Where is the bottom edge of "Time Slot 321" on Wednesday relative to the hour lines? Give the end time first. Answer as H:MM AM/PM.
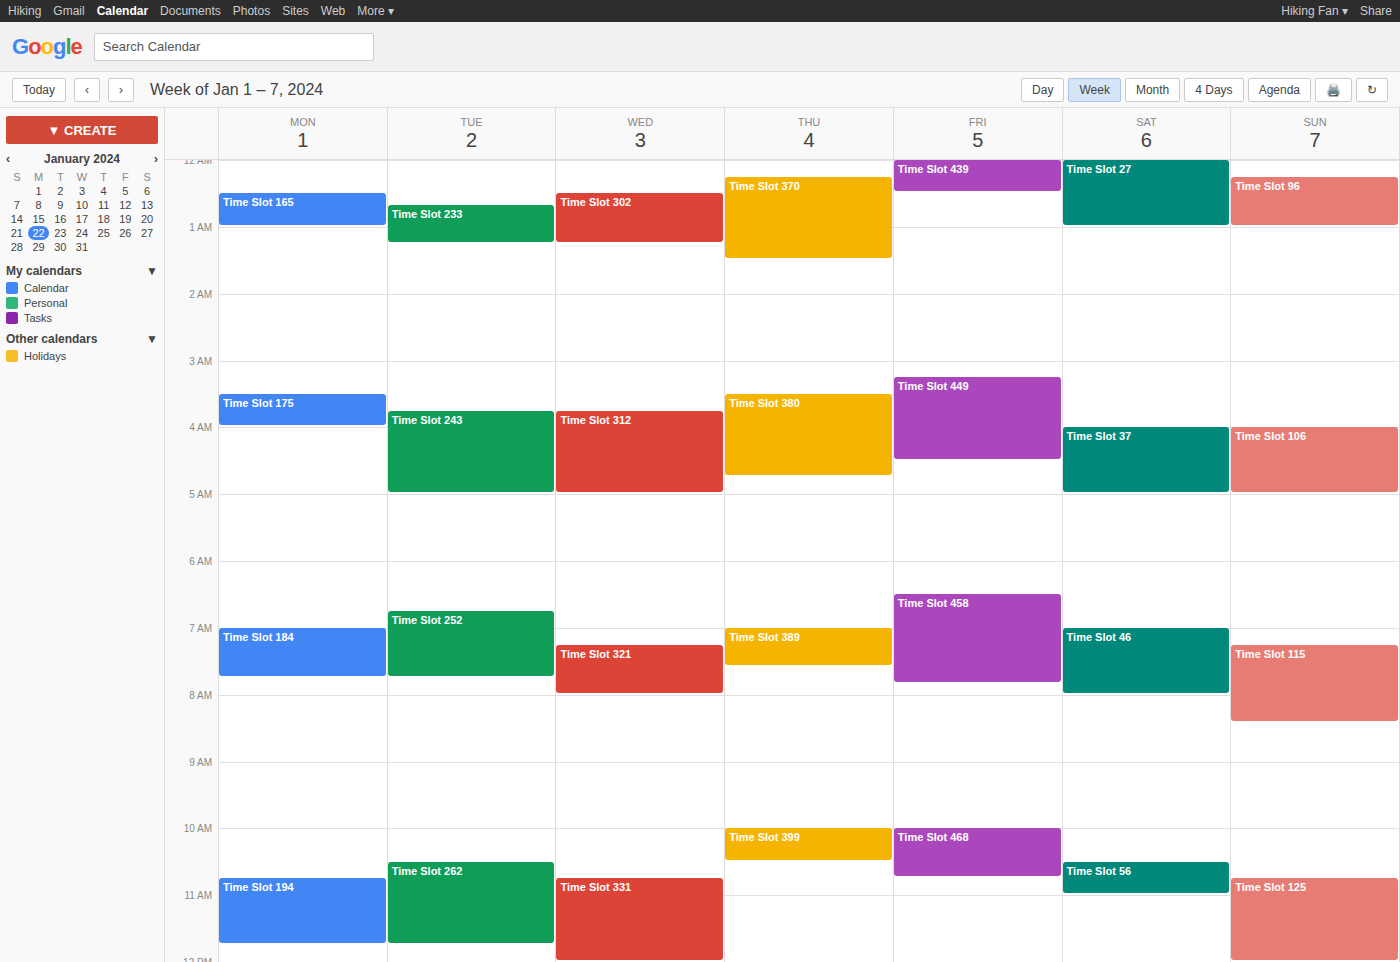
8:00 AM -- exactly on the 8 AM line.